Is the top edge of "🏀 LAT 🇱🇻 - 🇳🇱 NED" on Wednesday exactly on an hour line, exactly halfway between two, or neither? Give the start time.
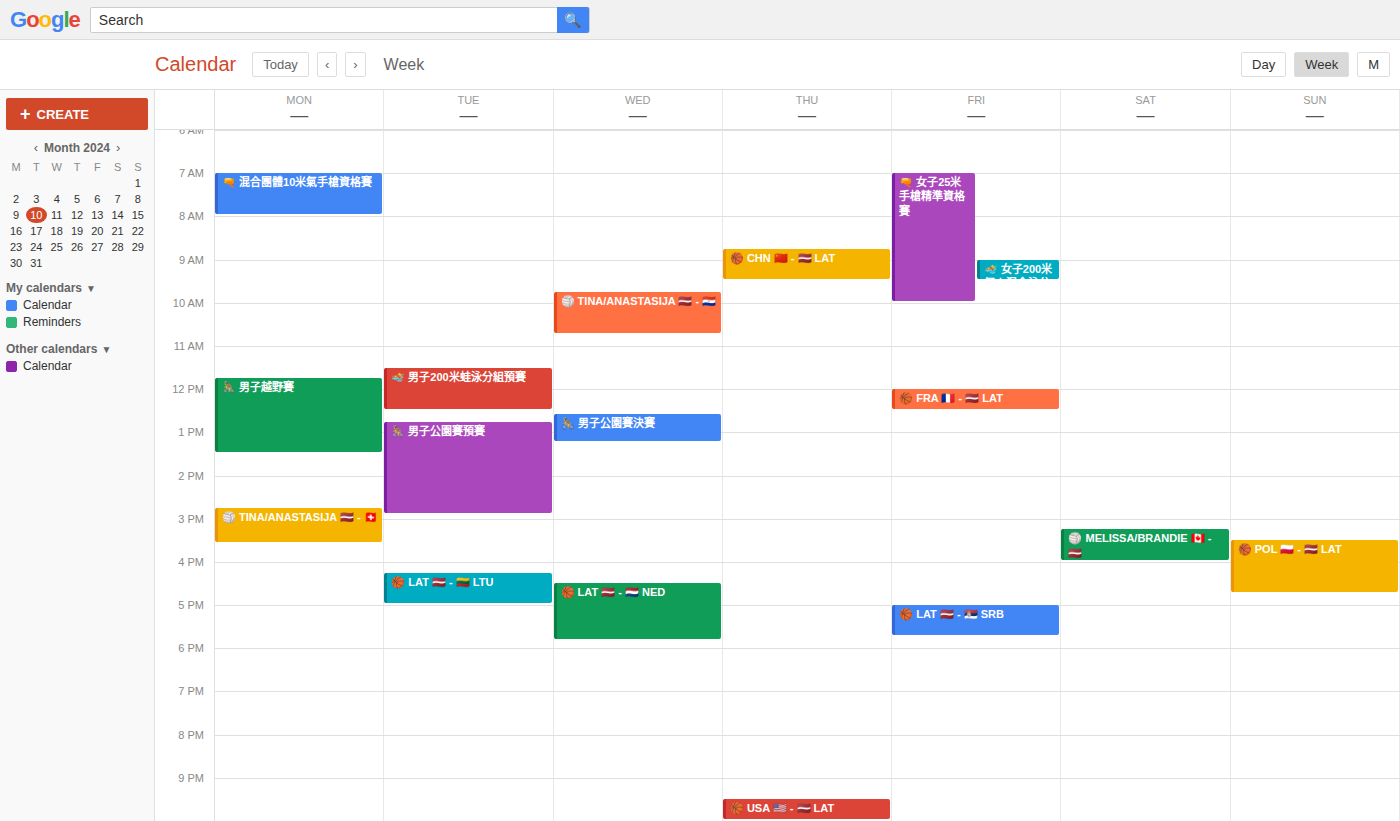
4:30 PM -- halfway between the 4 PM and 5 PM lines.